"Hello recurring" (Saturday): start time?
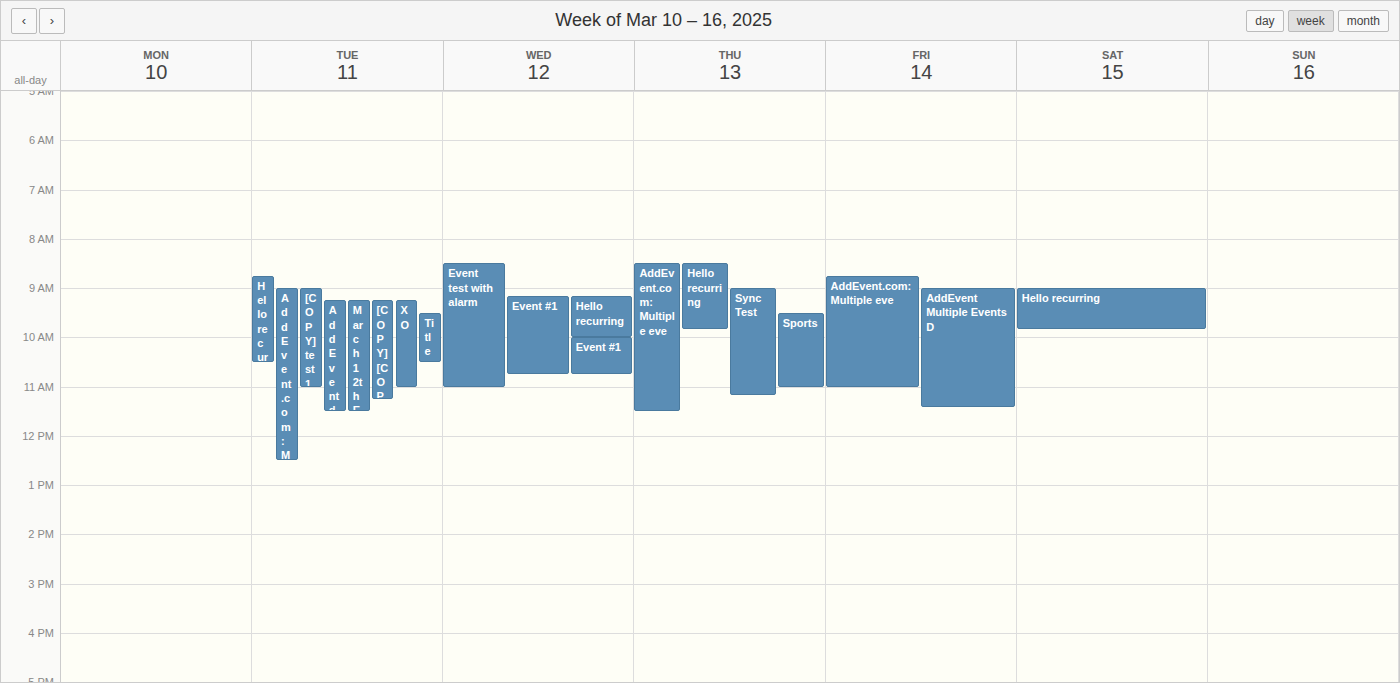
9:00 AM